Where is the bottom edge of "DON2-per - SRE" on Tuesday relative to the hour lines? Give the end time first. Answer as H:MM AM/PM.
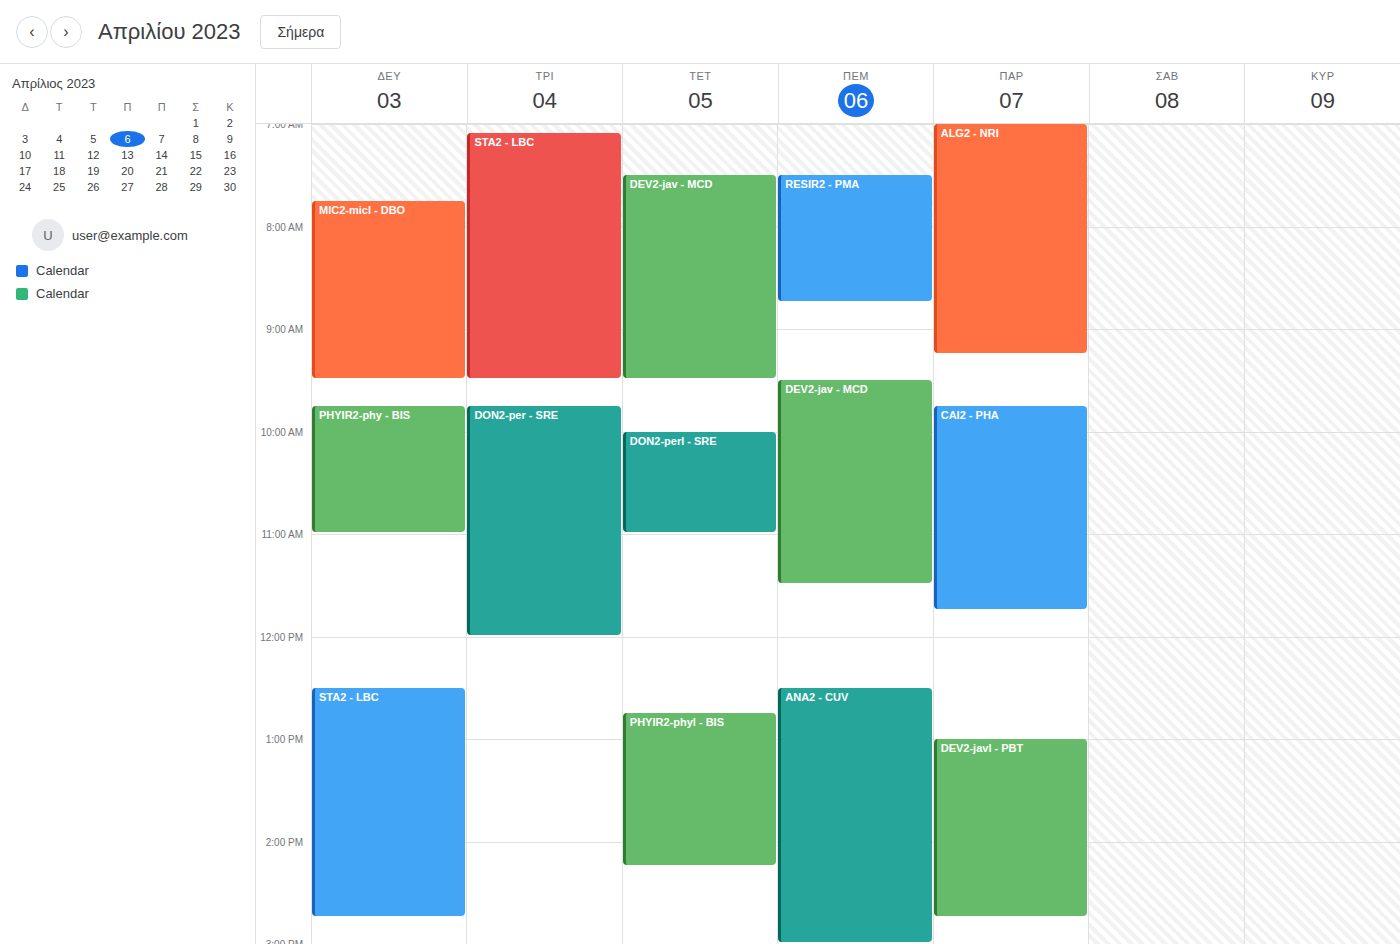
12:00 PM -- exactly on the 12 PM line.